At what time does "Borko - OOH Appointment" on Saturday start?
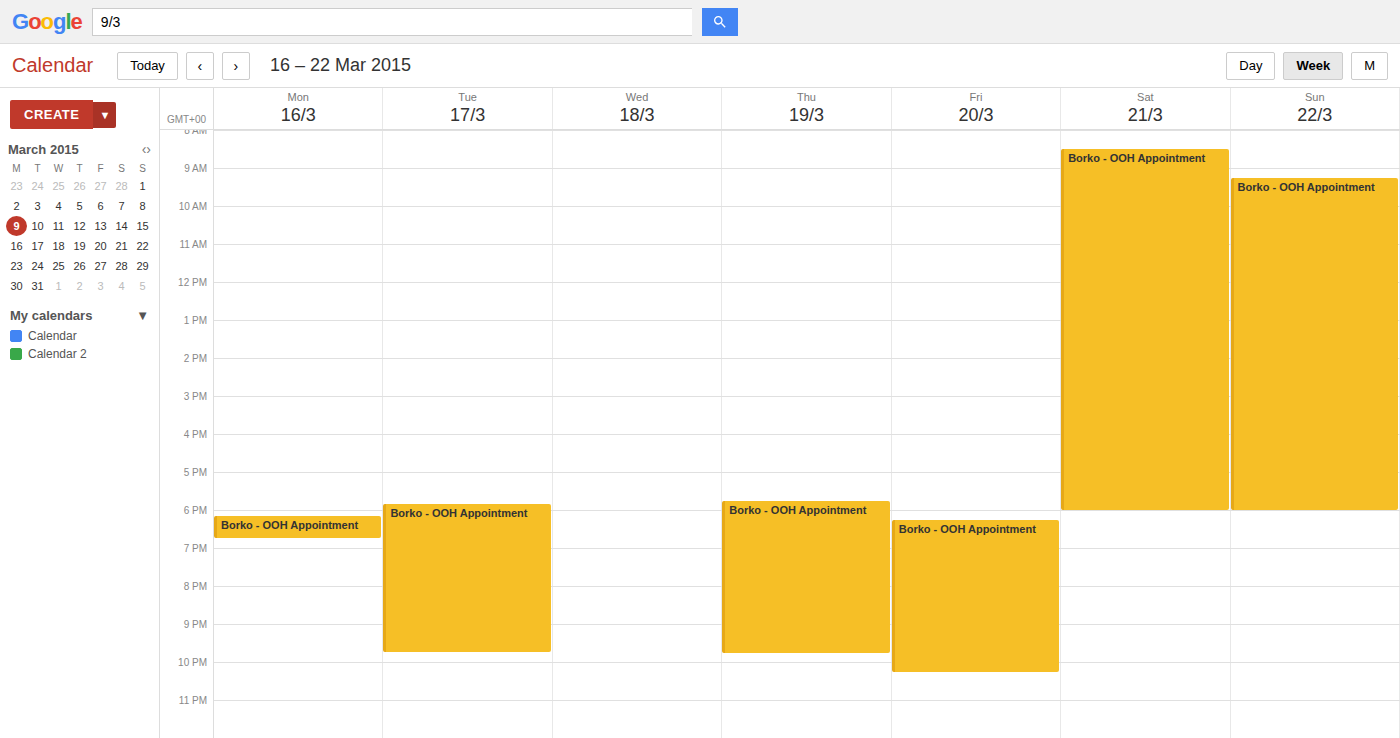
8:30 AM